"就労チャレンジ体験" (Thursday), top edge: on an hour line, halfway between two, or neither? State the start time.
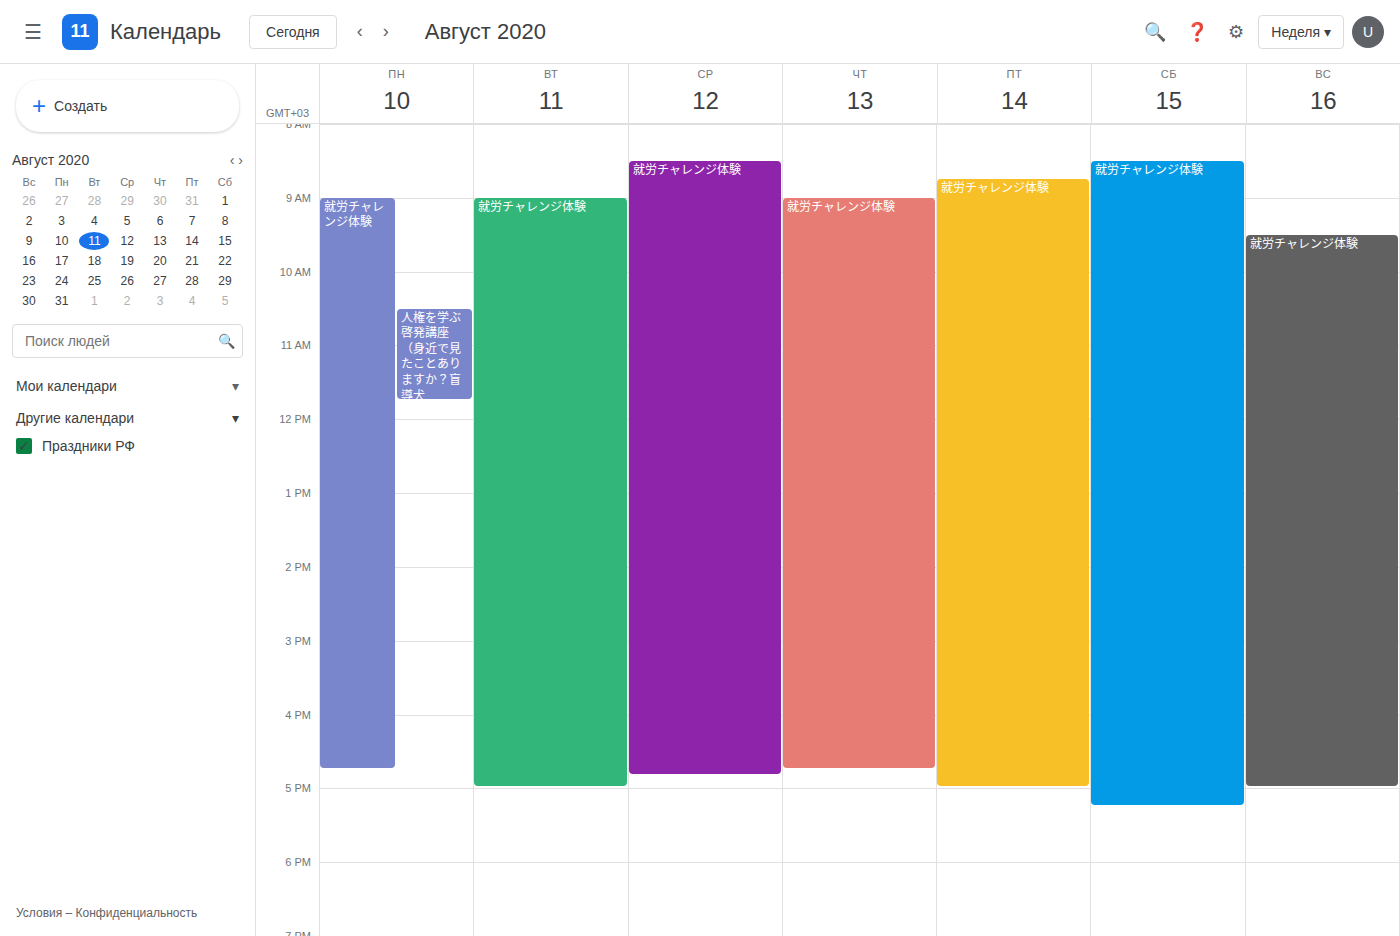
9:00 AM -- exactly on the 9 AM line.